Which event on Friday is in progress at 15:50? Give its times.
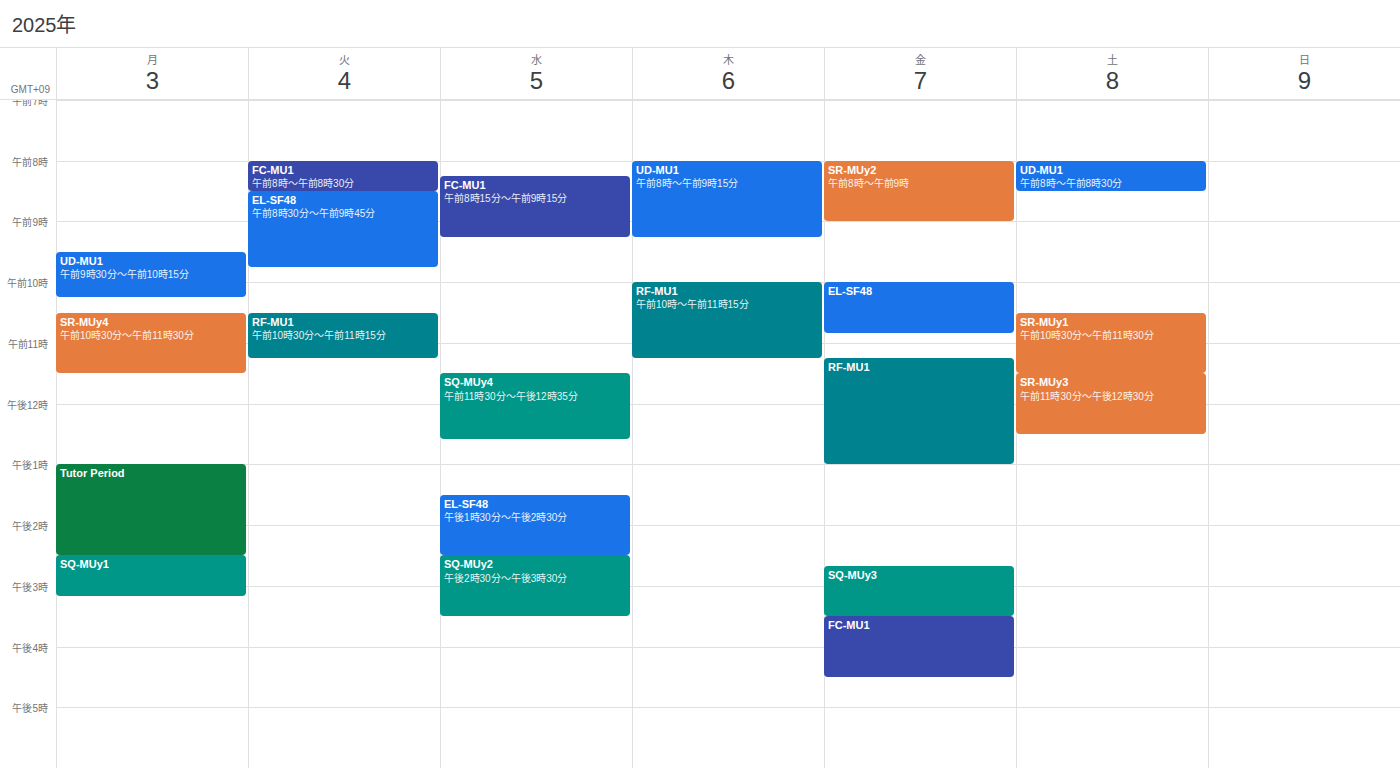
"FC-MU1", 15:30 to 16:30